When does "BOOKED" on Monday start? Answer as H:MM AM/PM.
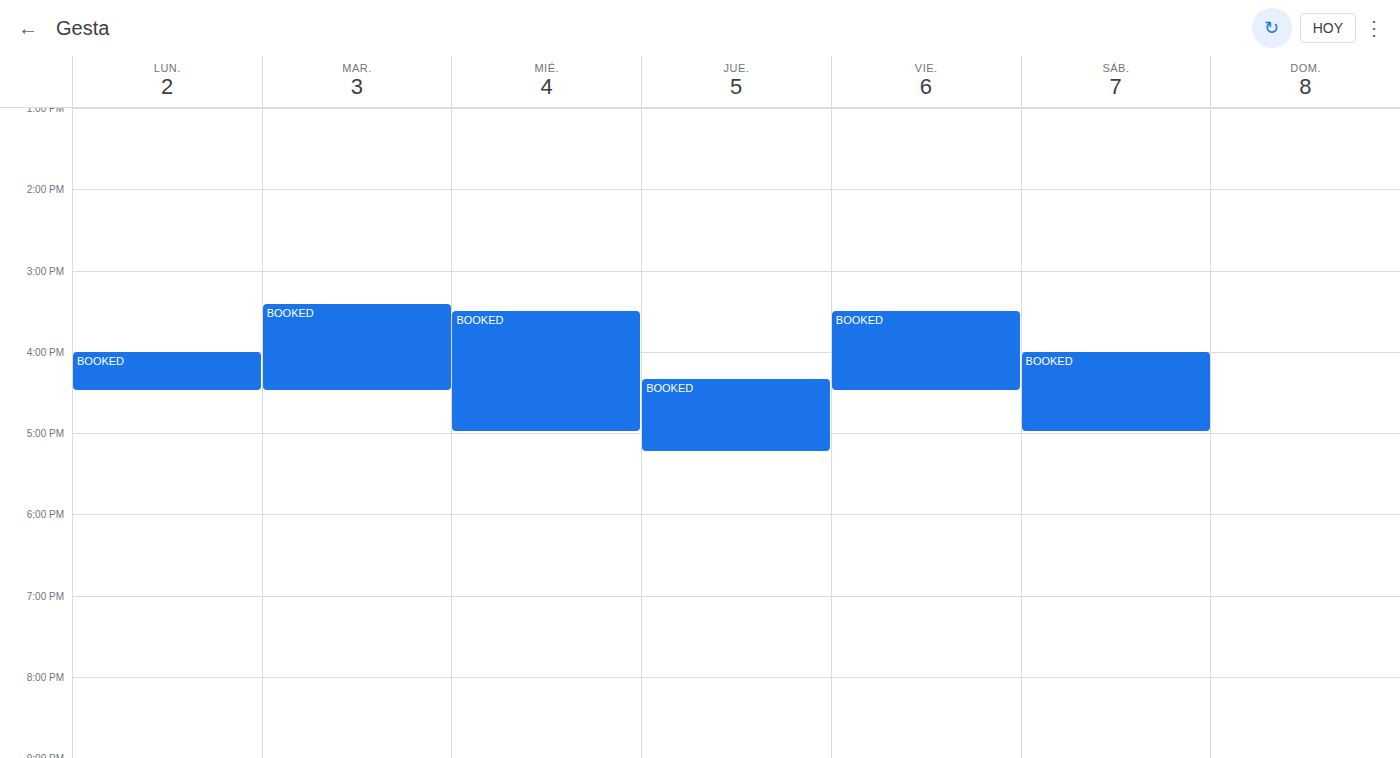
4:00 PM